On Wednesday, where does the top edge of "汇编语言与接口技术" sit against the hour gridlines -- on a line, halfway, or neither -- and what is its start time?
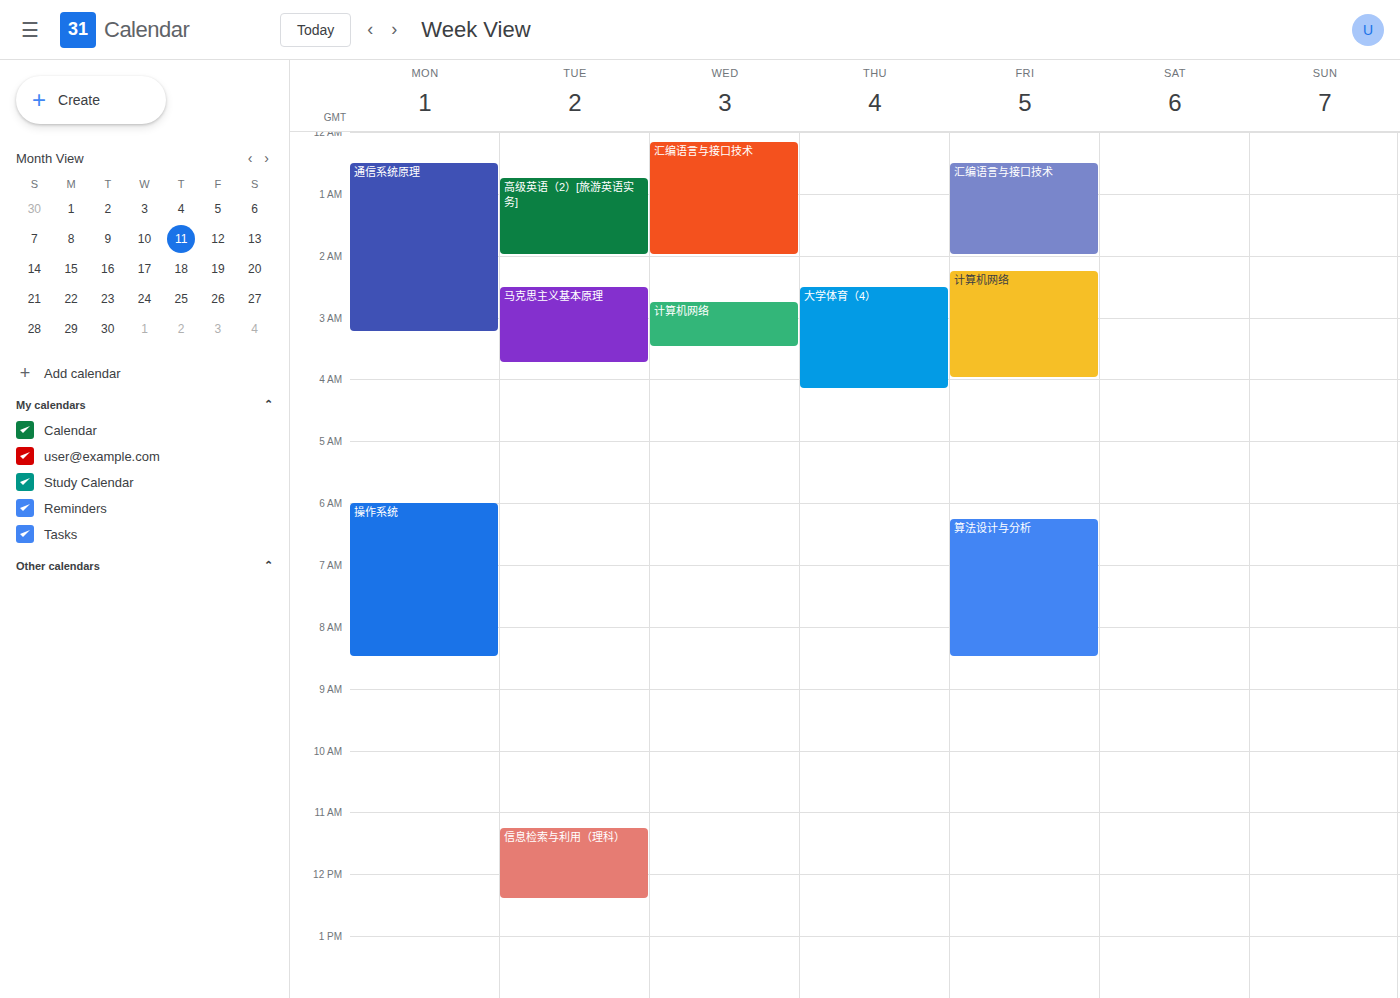
12:10 AM -- neither: 10 minutes below the 12 AM line and 50 minutes above the 1 AM line.